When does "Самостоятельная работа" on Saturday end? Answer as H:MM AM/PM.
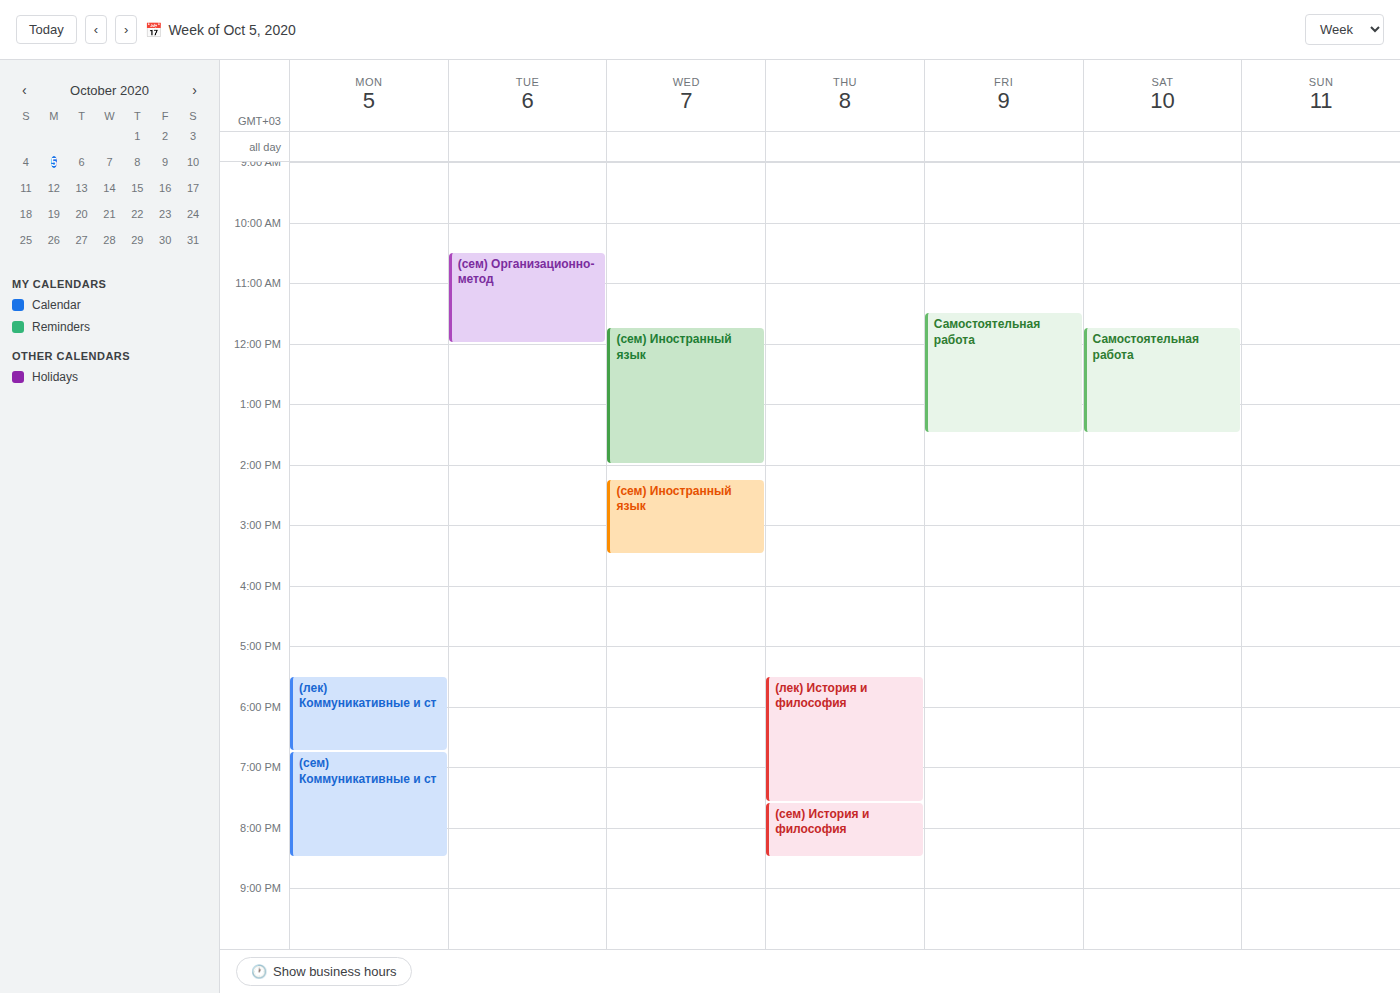
1:30 PM